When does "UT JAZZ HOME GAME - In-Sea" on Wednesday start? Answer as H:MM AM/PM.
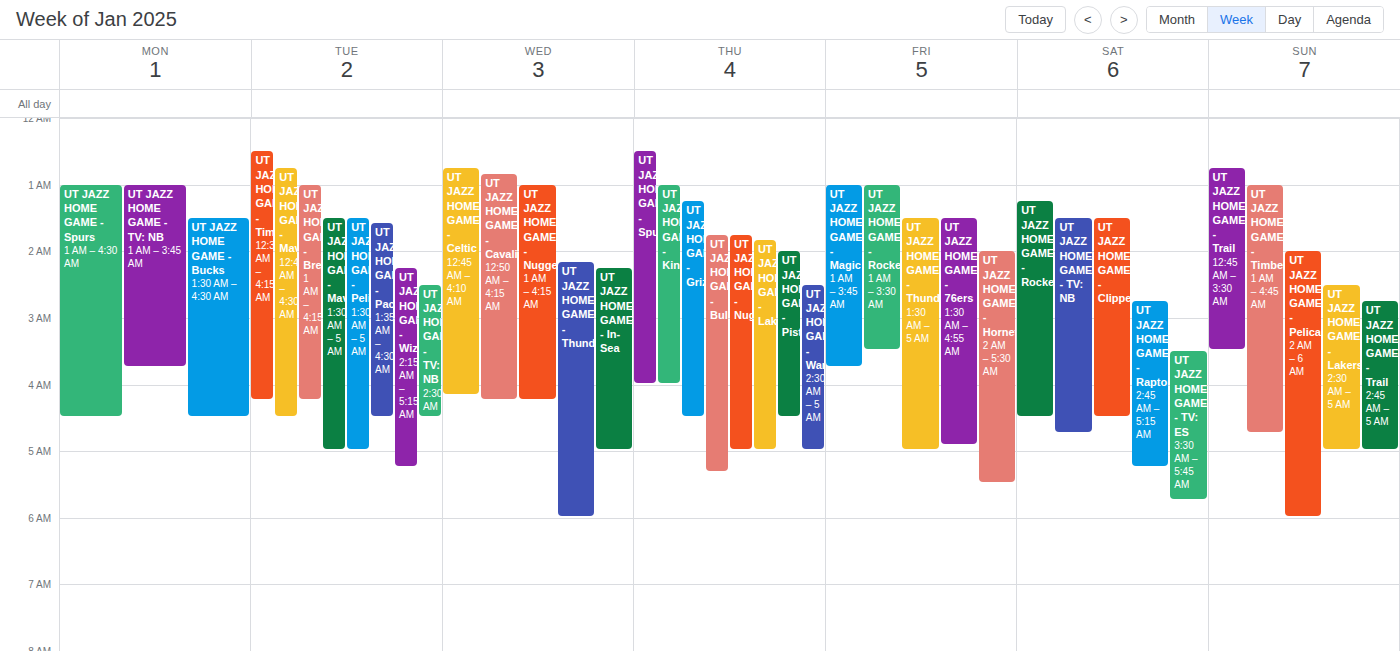
2:15 AM